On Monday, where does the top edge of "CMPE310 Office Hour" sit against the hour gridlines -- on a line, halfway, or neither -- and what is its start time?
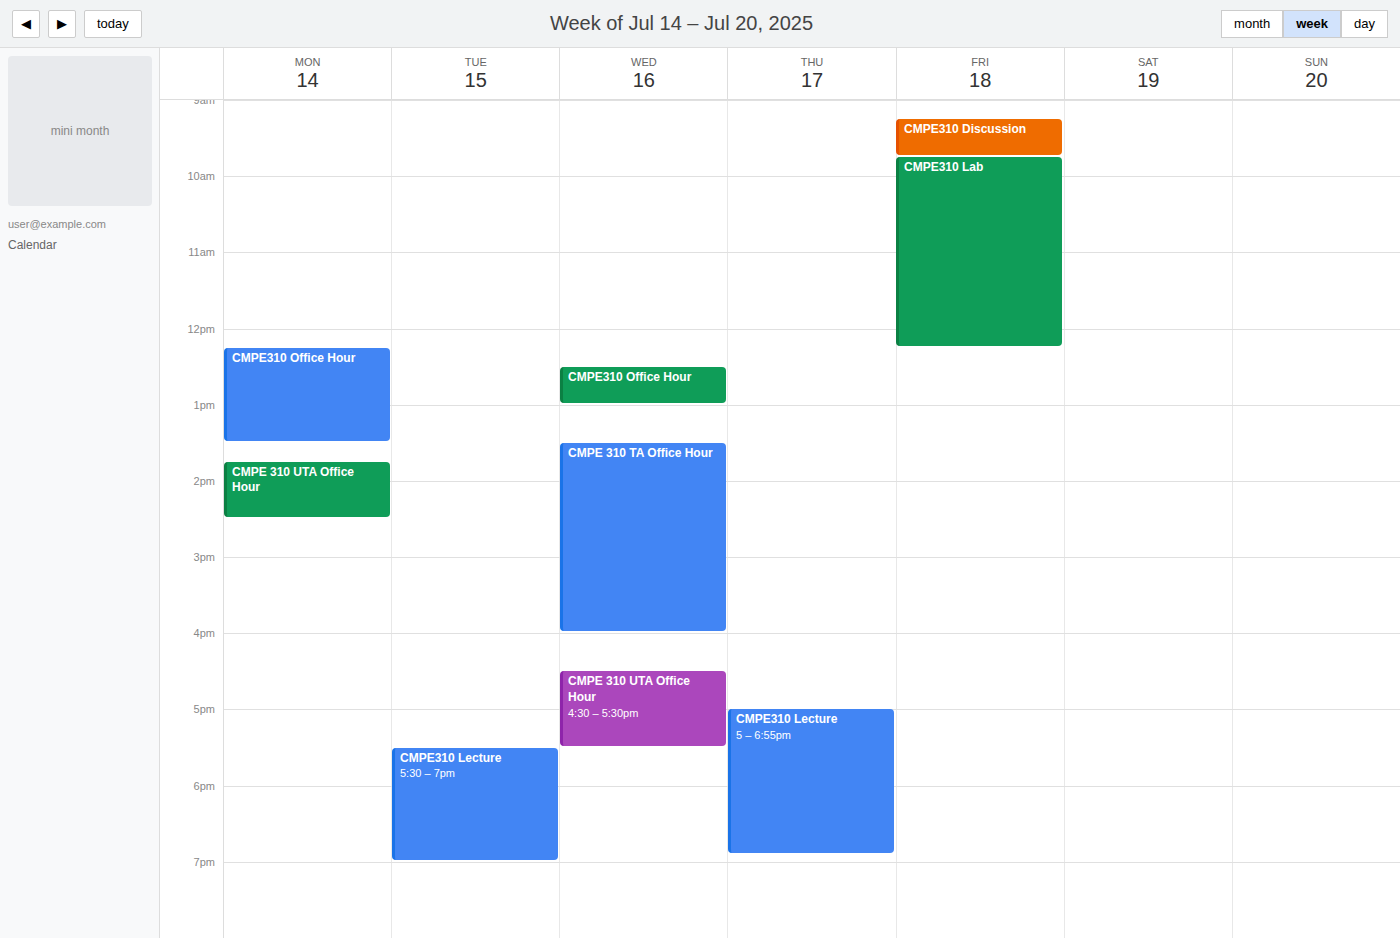
12:15 -- neither: a quarter of the way from the 12:00 line to the 13:00 line.